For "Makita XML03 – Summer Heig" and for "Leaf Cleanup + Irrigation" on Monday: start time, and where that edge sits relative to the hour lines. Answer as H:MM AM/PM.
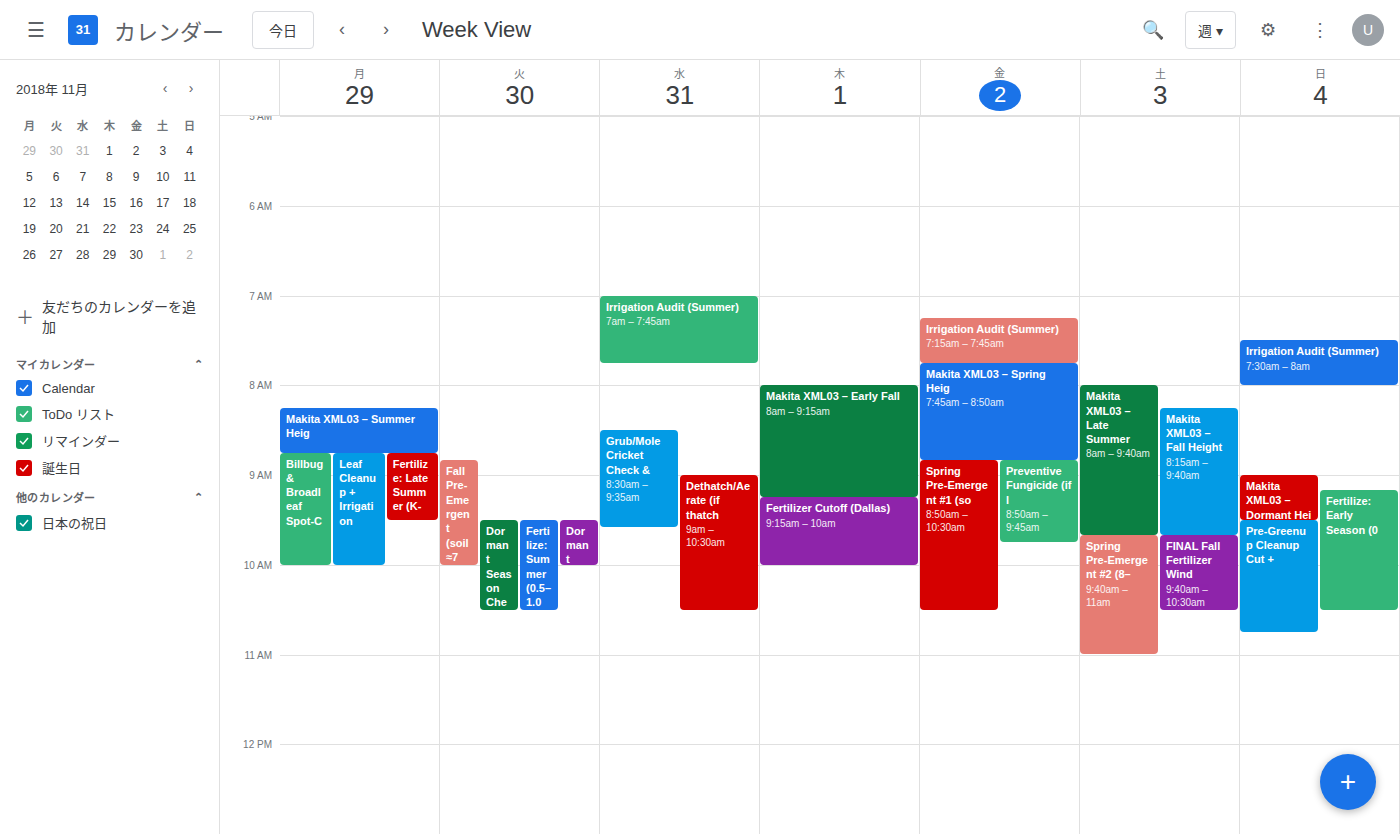
"Makita XML03 – Summer Heig": 8:15 AM, neither: a quarter of the way from the 8 AM line to the 9 AM line. "Leaf Cleanup + Irrigation": 8:45 AM, neither: three quarters of the way from the 8 AM line to the 9 AM line.